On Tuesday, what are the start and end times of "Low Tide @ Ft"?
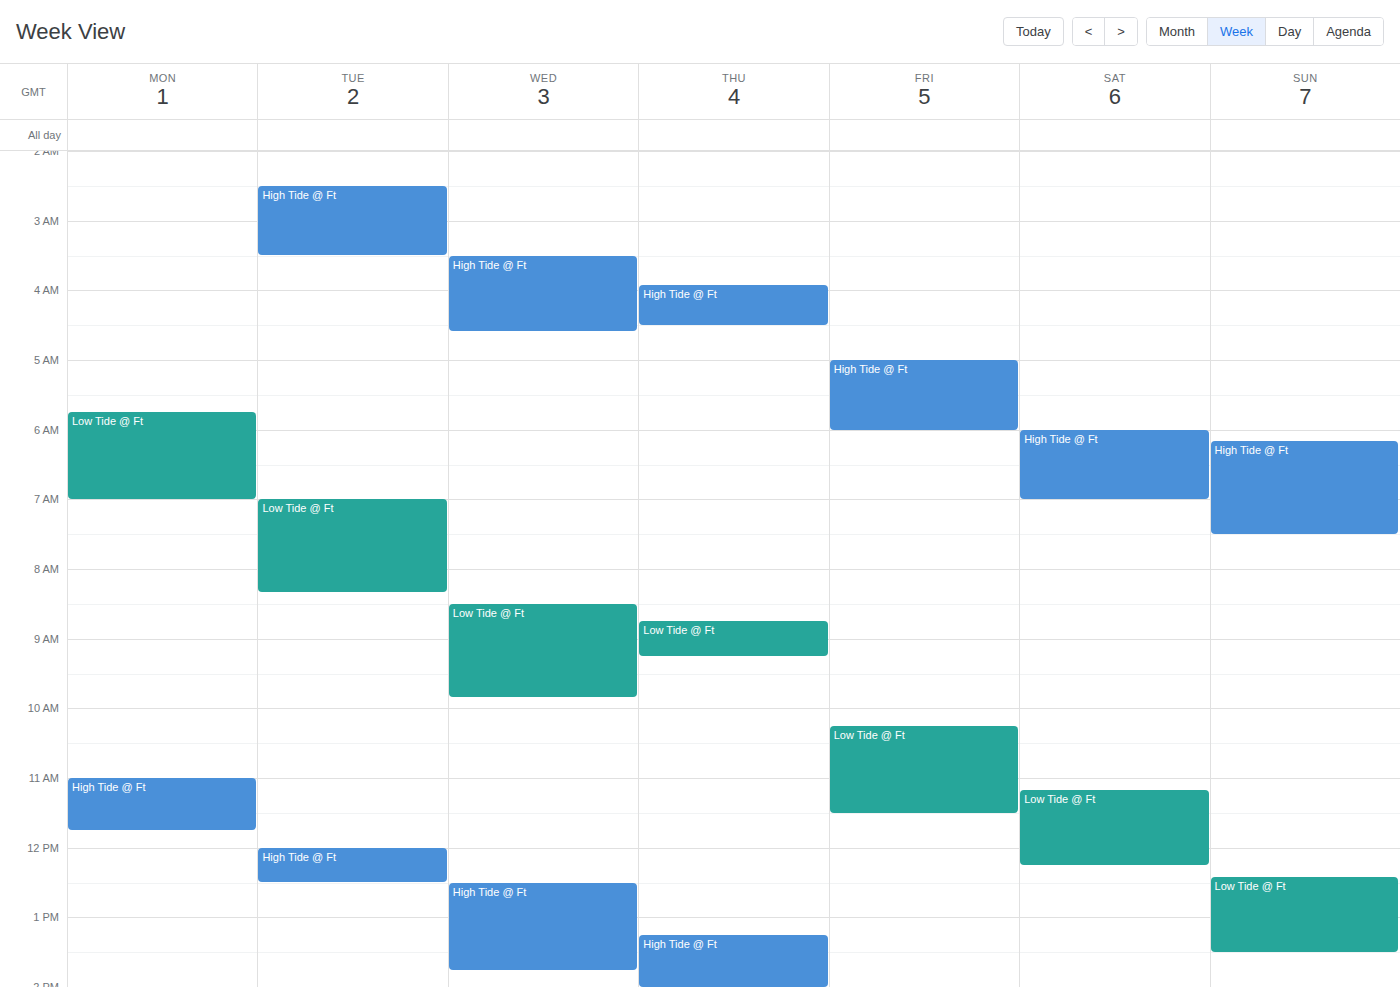
7:00 AM to 8:20 AM